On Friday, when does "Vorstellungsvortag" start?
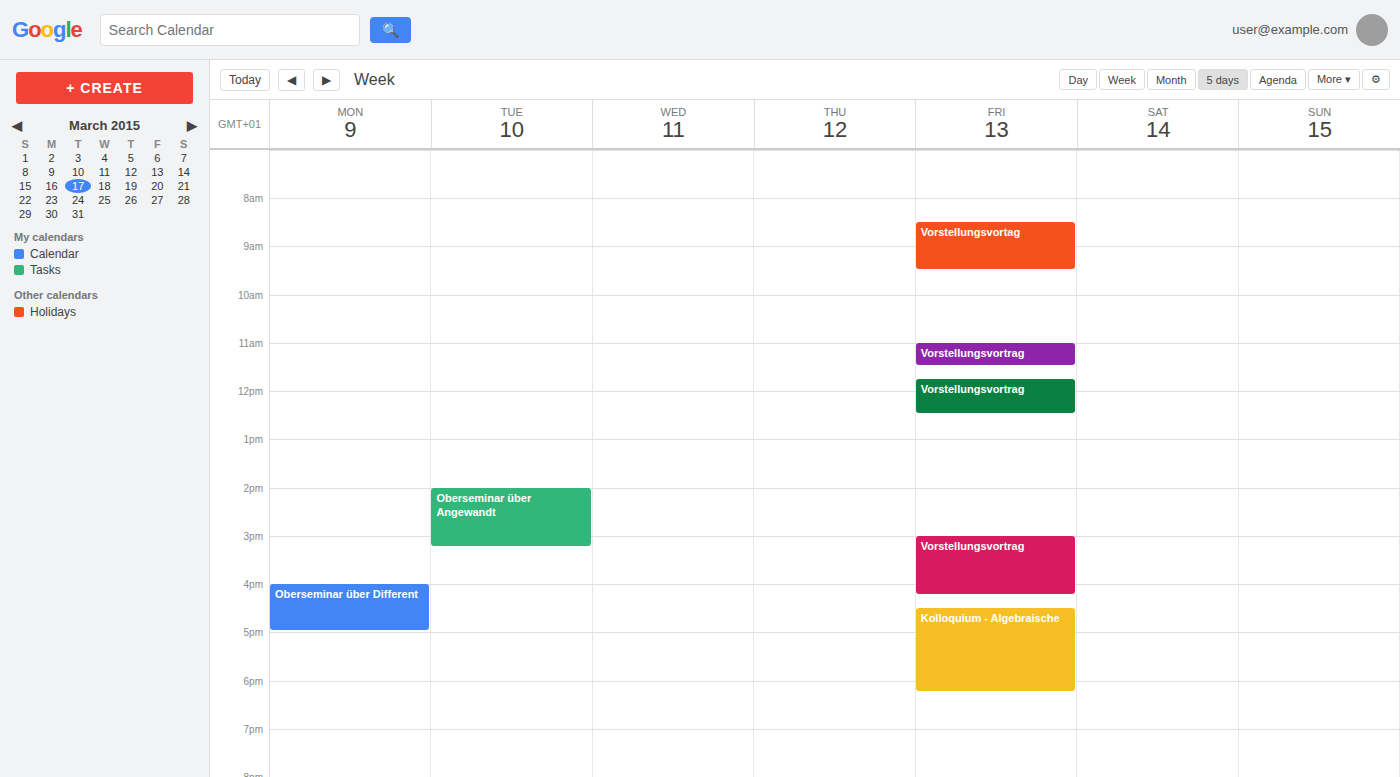
8:30 AM